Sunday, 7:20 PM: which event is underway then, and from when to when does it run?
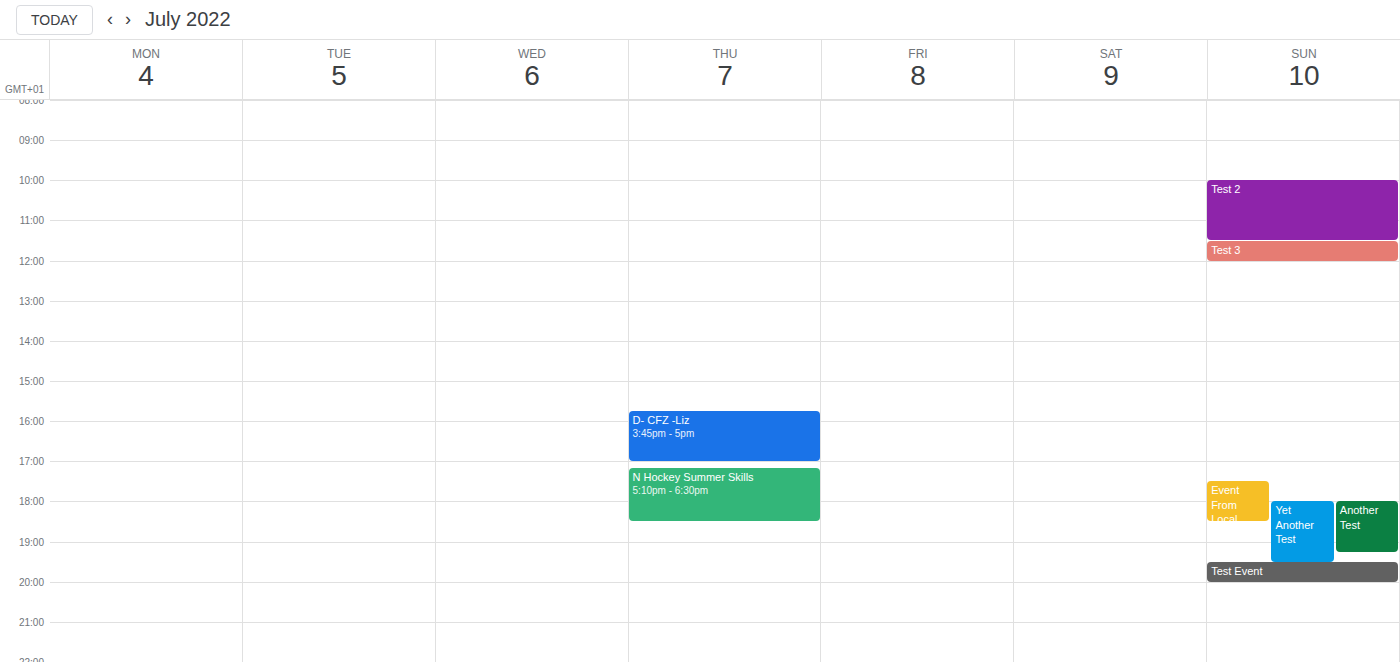
"Yet Another Test", 6:00 PM to 7:30 PM